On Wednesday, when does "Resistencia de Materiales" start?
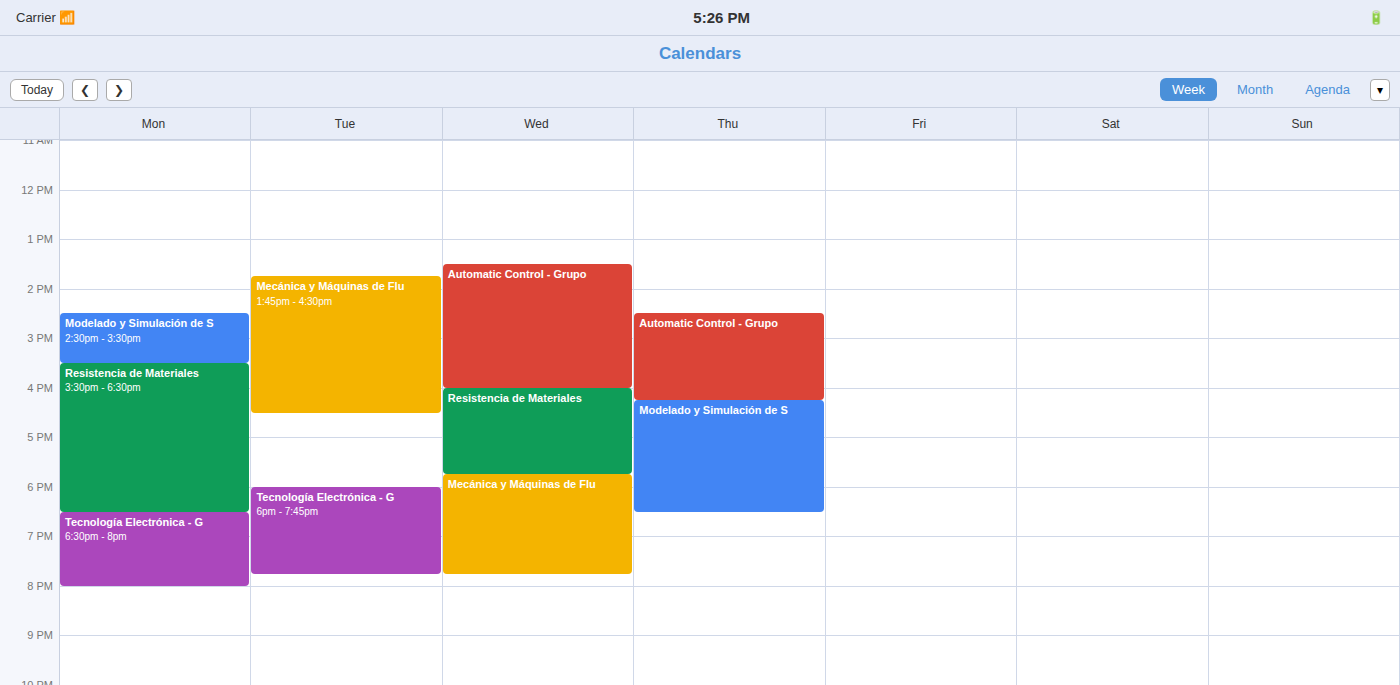
16:00